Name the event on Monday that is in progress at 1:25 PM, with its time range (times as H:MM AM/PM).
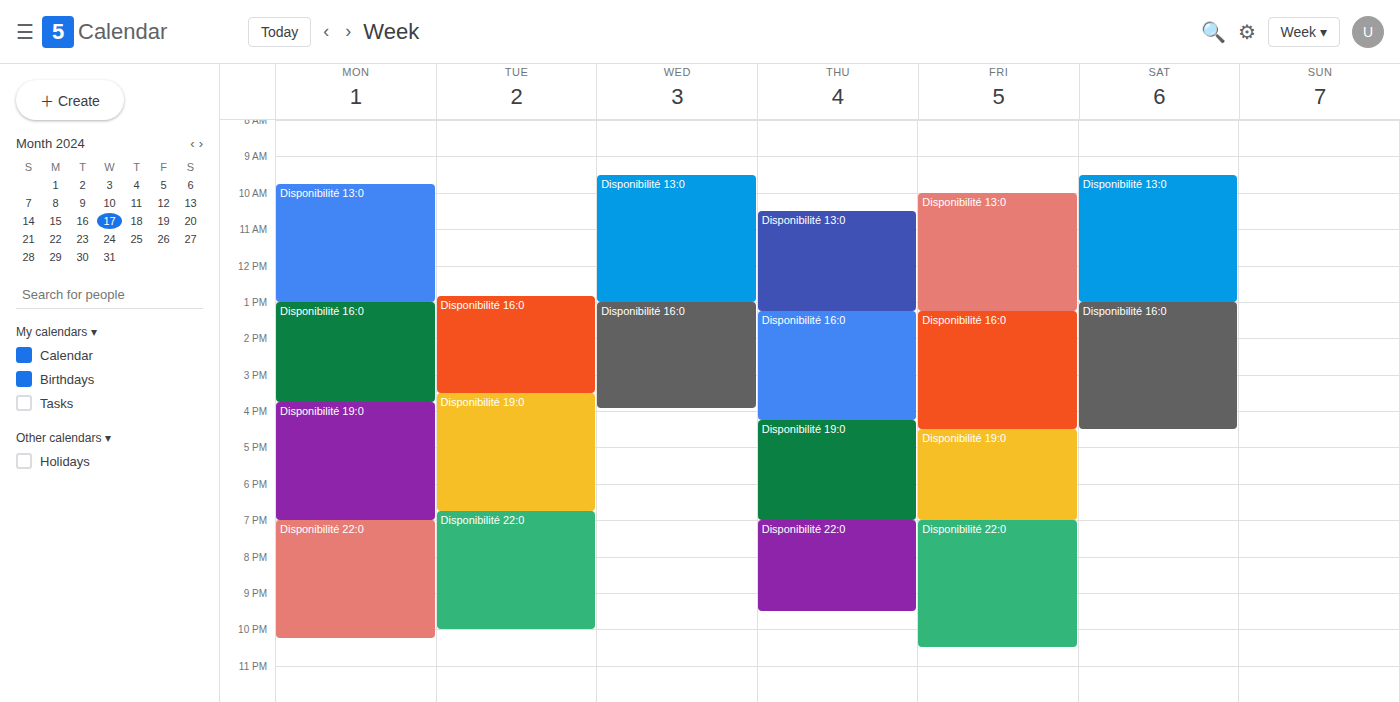
"Disponibilité 16:0", 1:00 PM to 3:45 PM